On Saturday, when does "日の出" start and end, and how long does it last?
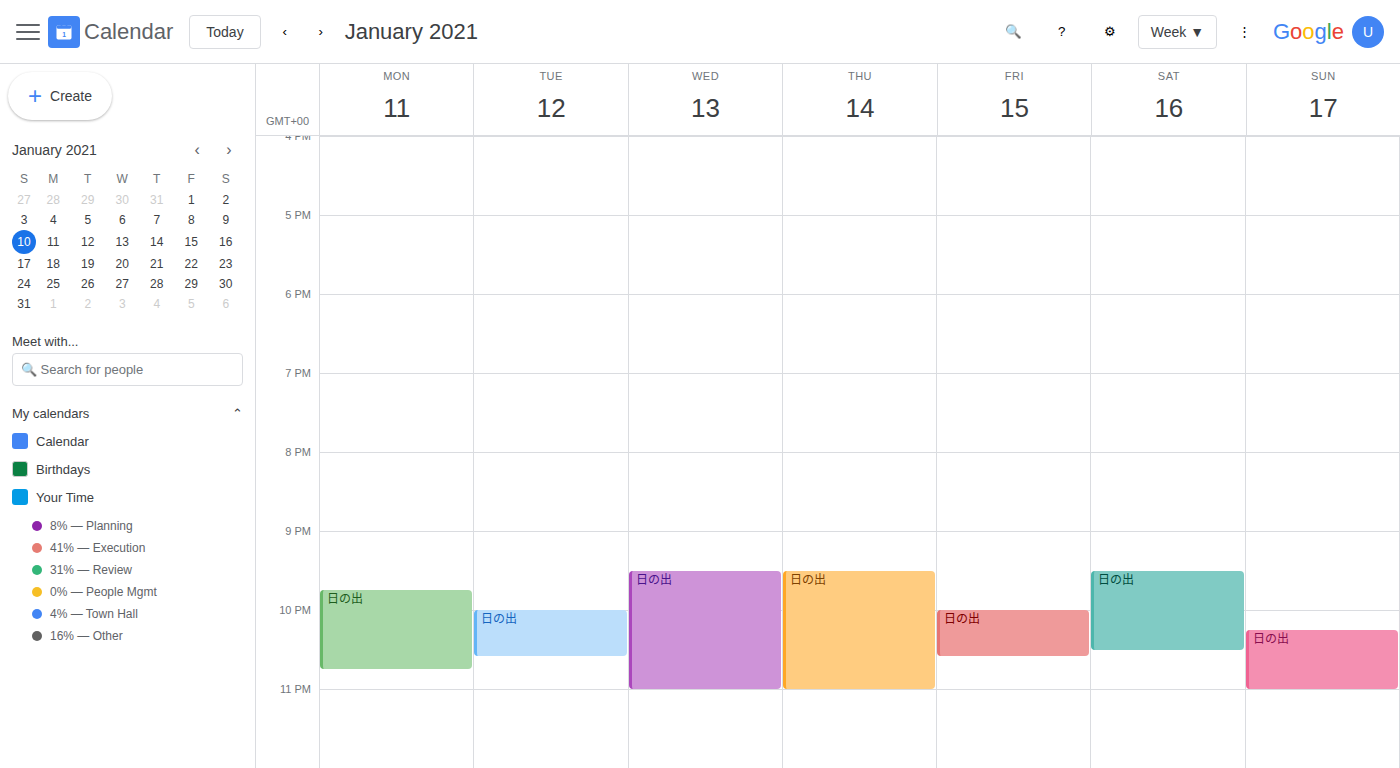
9:30 PM to 10:30 PM, 1 hour